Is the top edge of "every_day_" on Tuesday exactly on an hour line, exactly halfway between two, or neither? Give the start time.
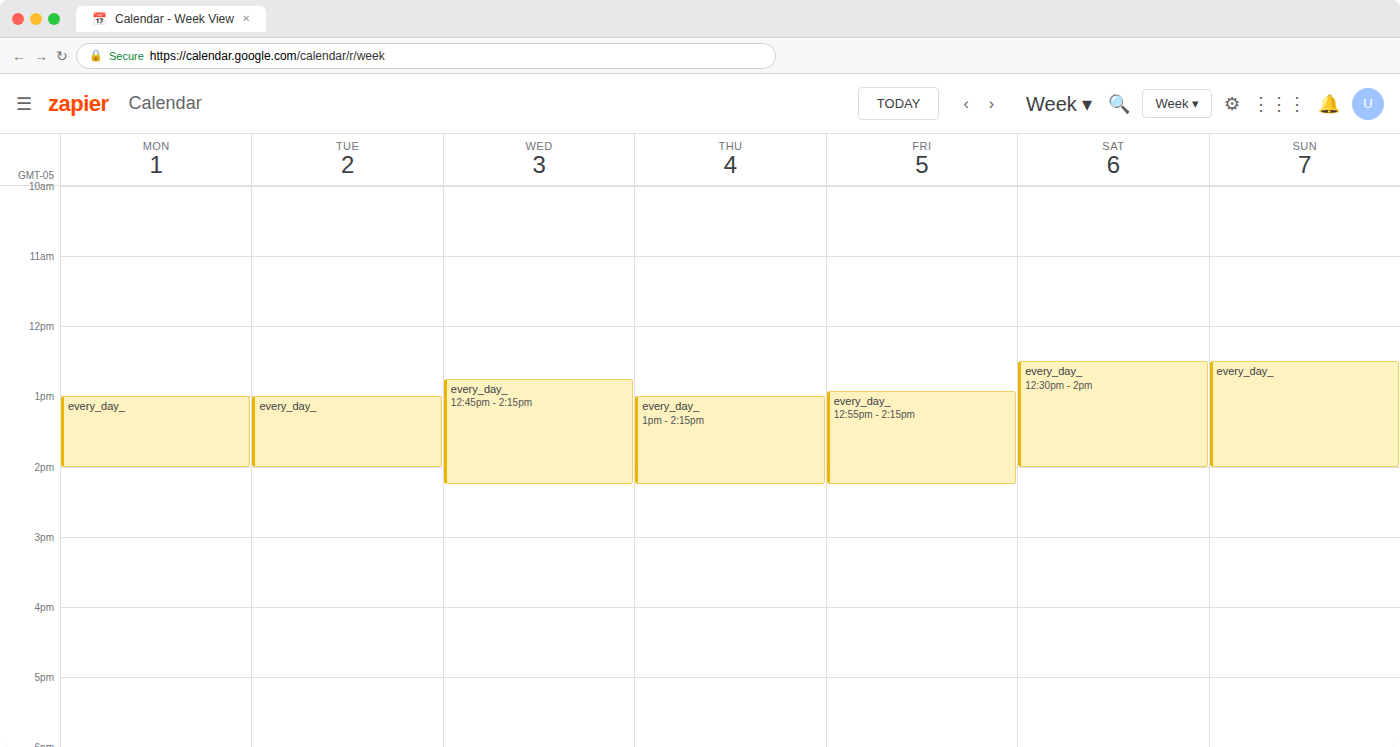
13:00 -- exactly on the 13:00 line.